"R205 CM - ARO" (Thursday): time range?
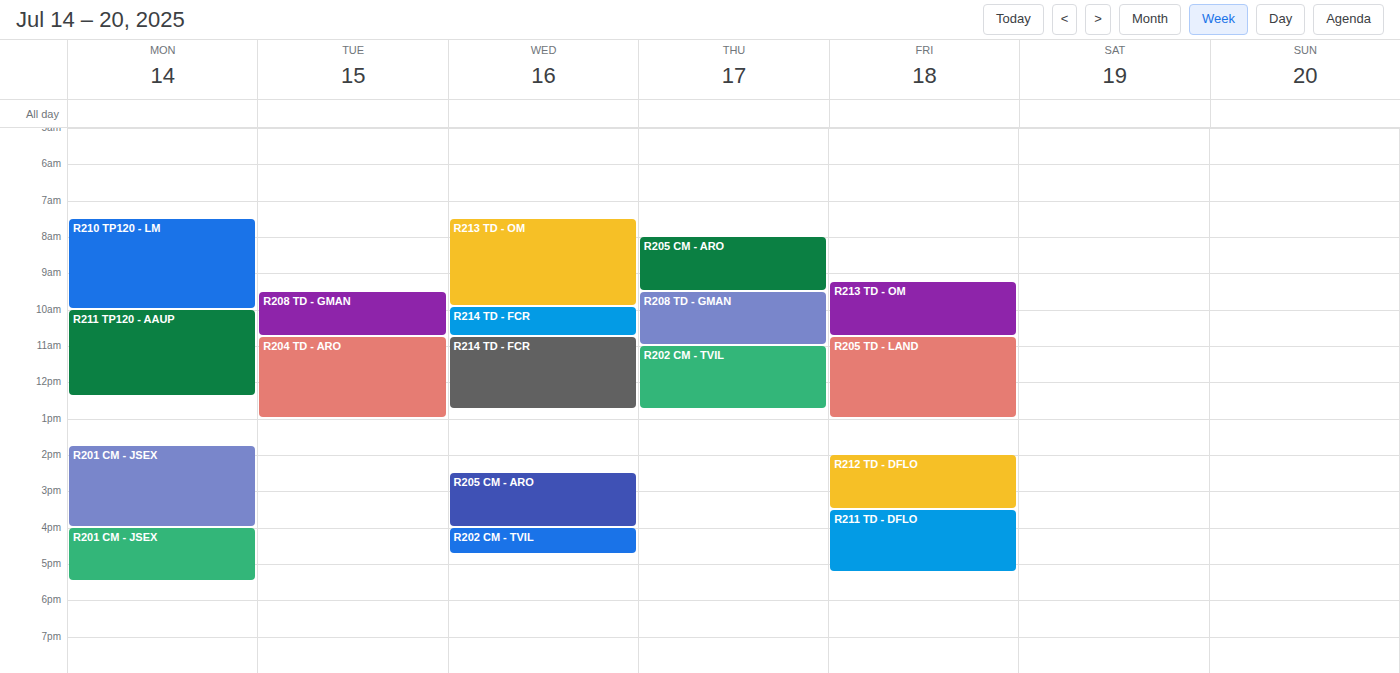
8:00 AM to 9:30 AM